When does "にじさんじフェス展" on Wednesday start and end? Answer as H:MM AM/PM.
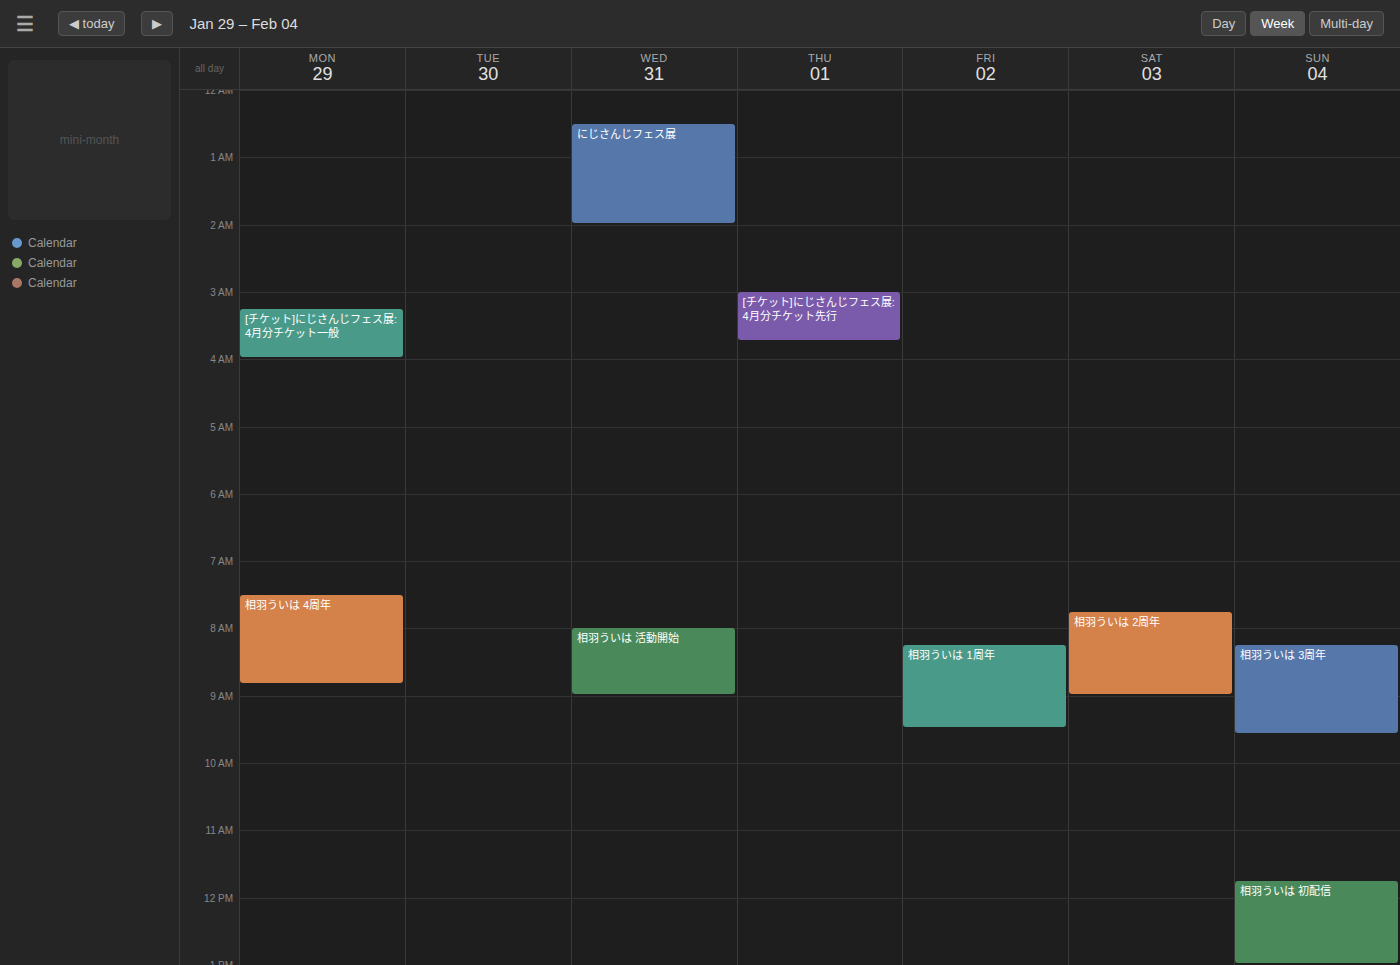
12:30 AM to 2:00 AM